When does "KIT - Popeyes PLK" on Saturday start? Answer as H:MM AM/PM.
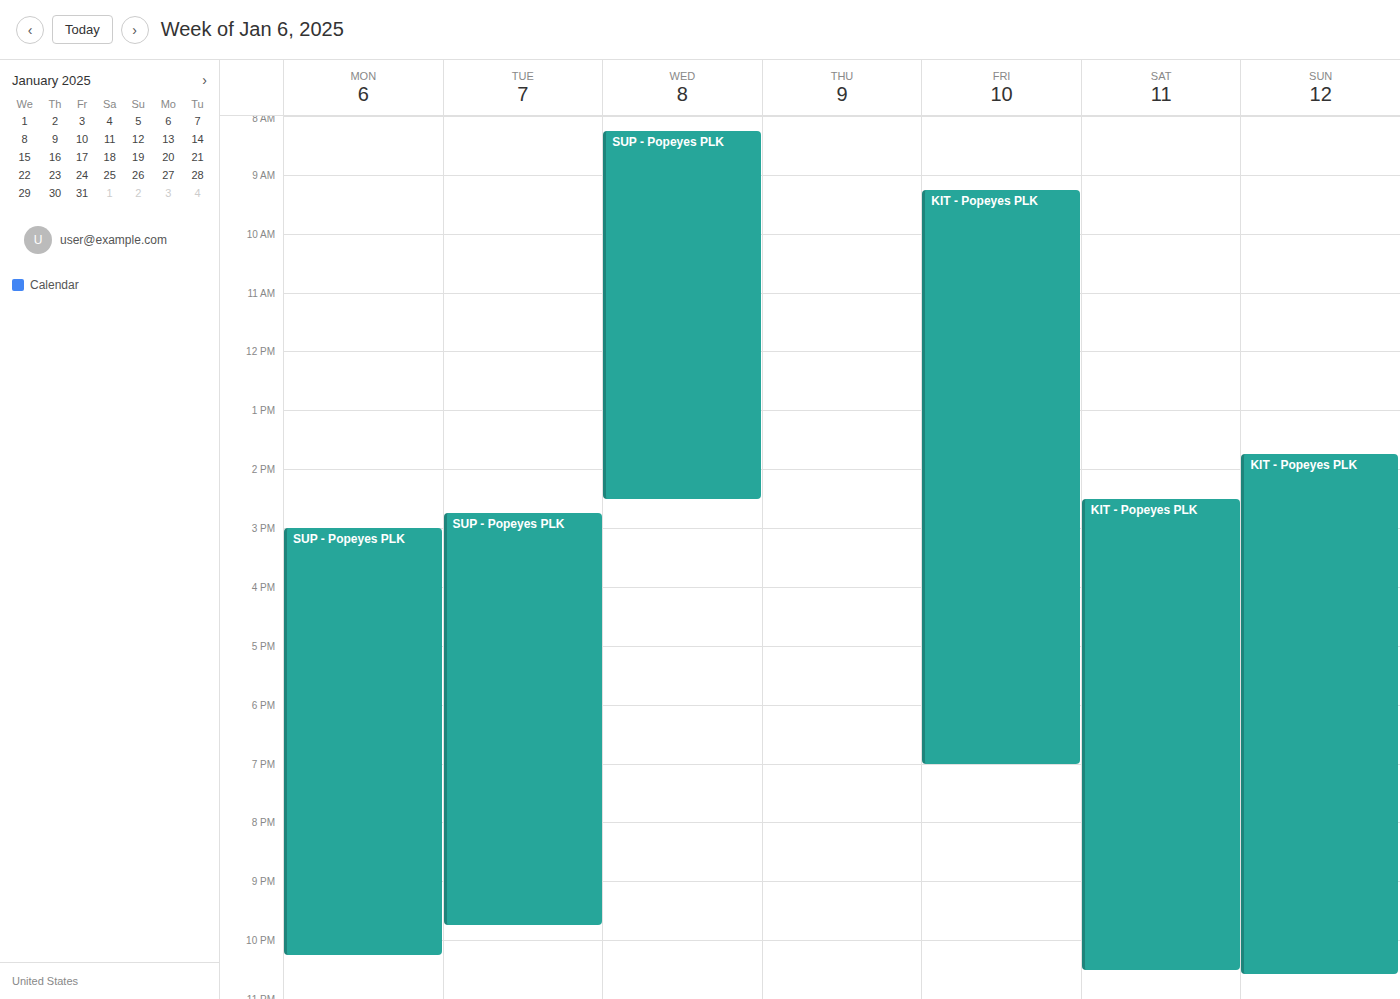
2:30 PM